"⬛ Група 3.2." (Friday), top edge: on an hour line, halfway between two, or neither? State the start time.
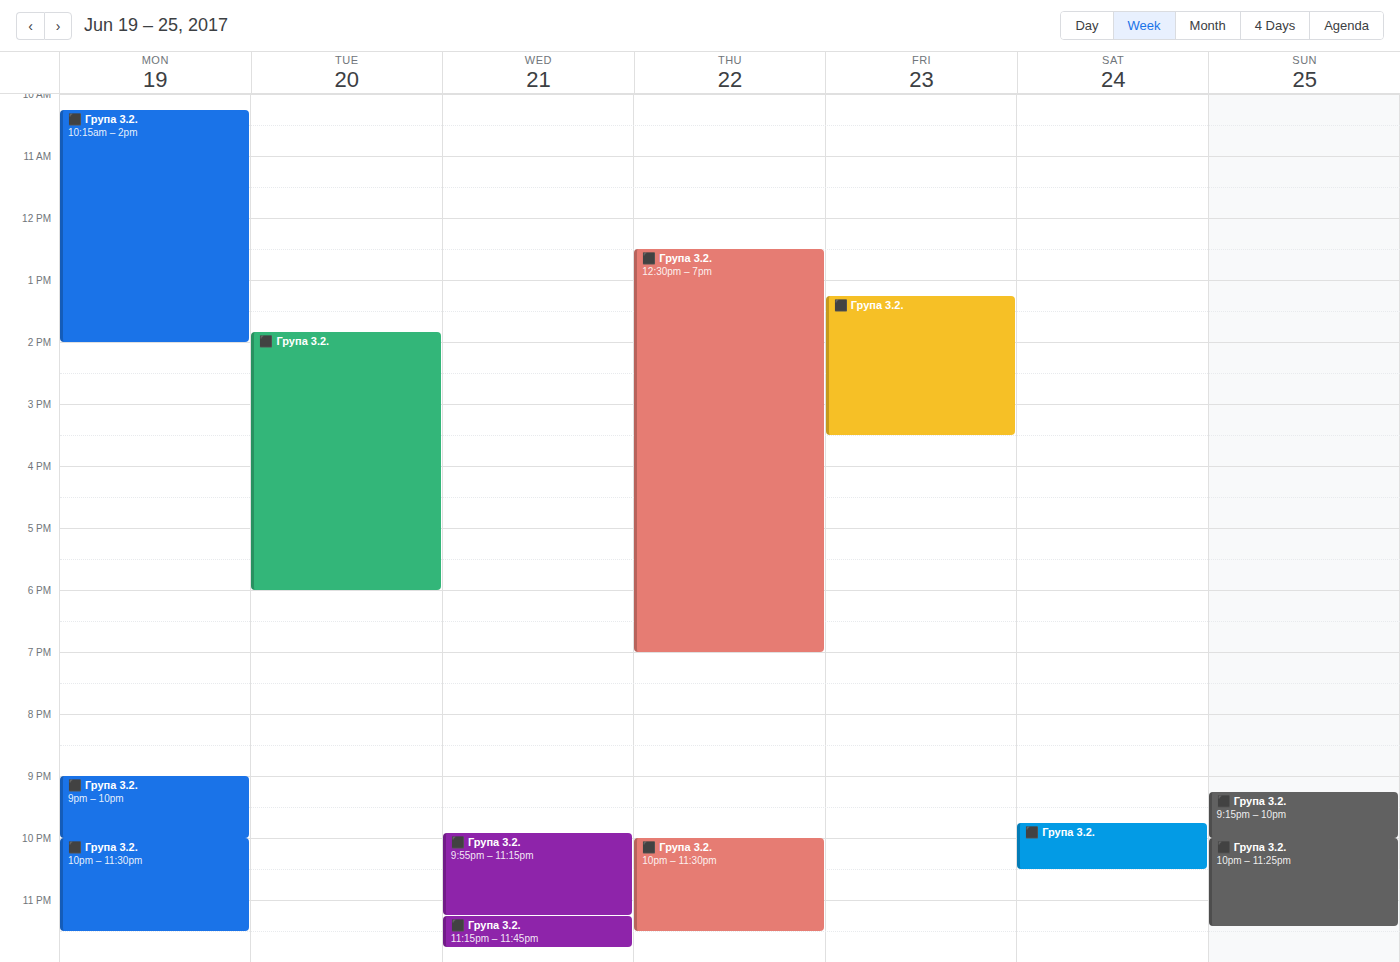
1:15 PM -- neither: a quarter of the way from the 1 PM line to the 2 PM line.